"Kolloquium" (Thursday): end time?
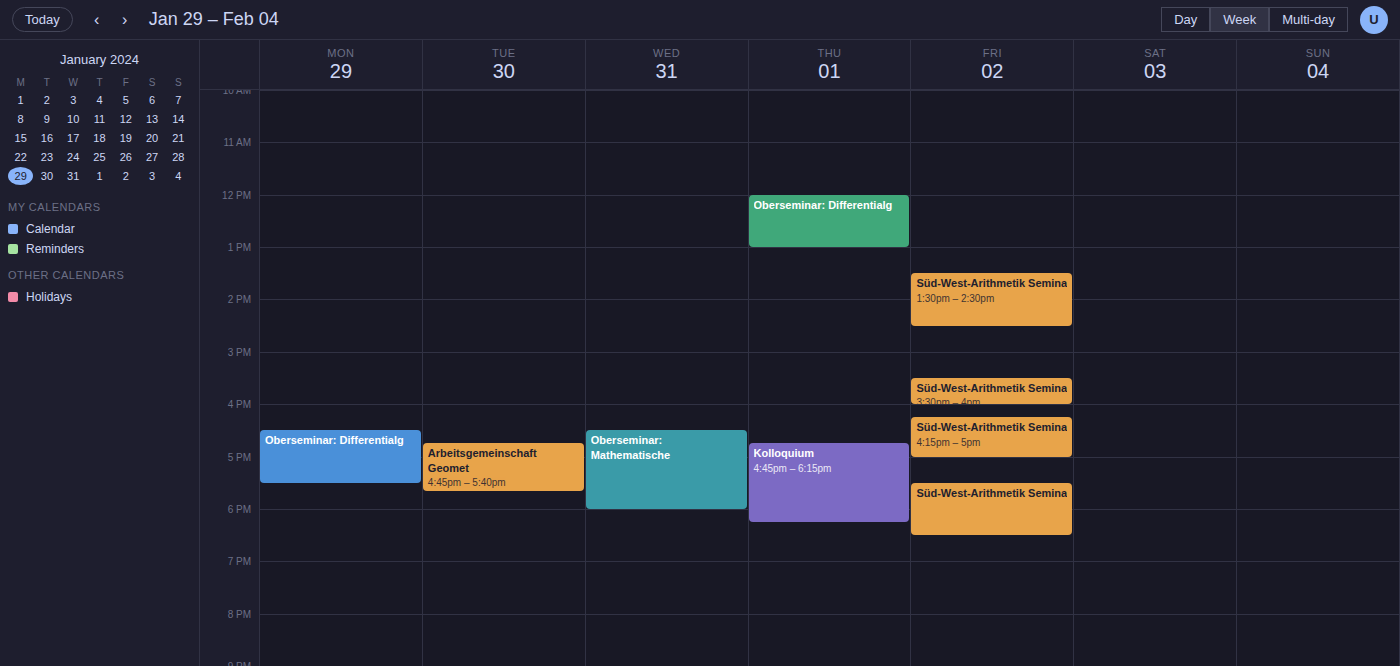
6:15 PM